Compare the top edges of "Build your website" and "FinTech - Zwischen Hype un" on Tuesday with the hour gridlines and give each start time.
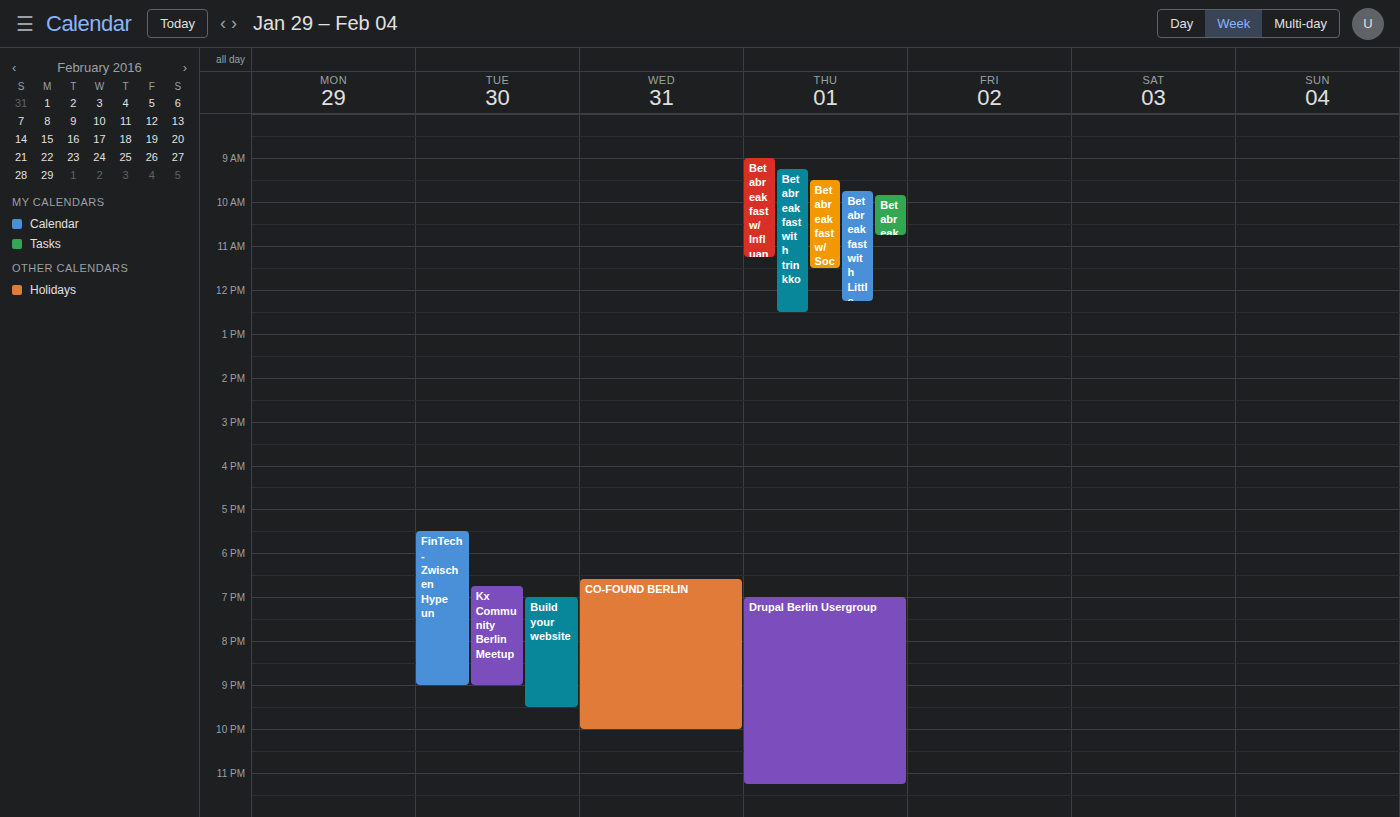
"Build your website": 7:00 PM, exactly on the 7 PM line. "FinTech - Zwischen Hype un": 5:30 PM, halfway between the 5 PM and 6 PM lines.